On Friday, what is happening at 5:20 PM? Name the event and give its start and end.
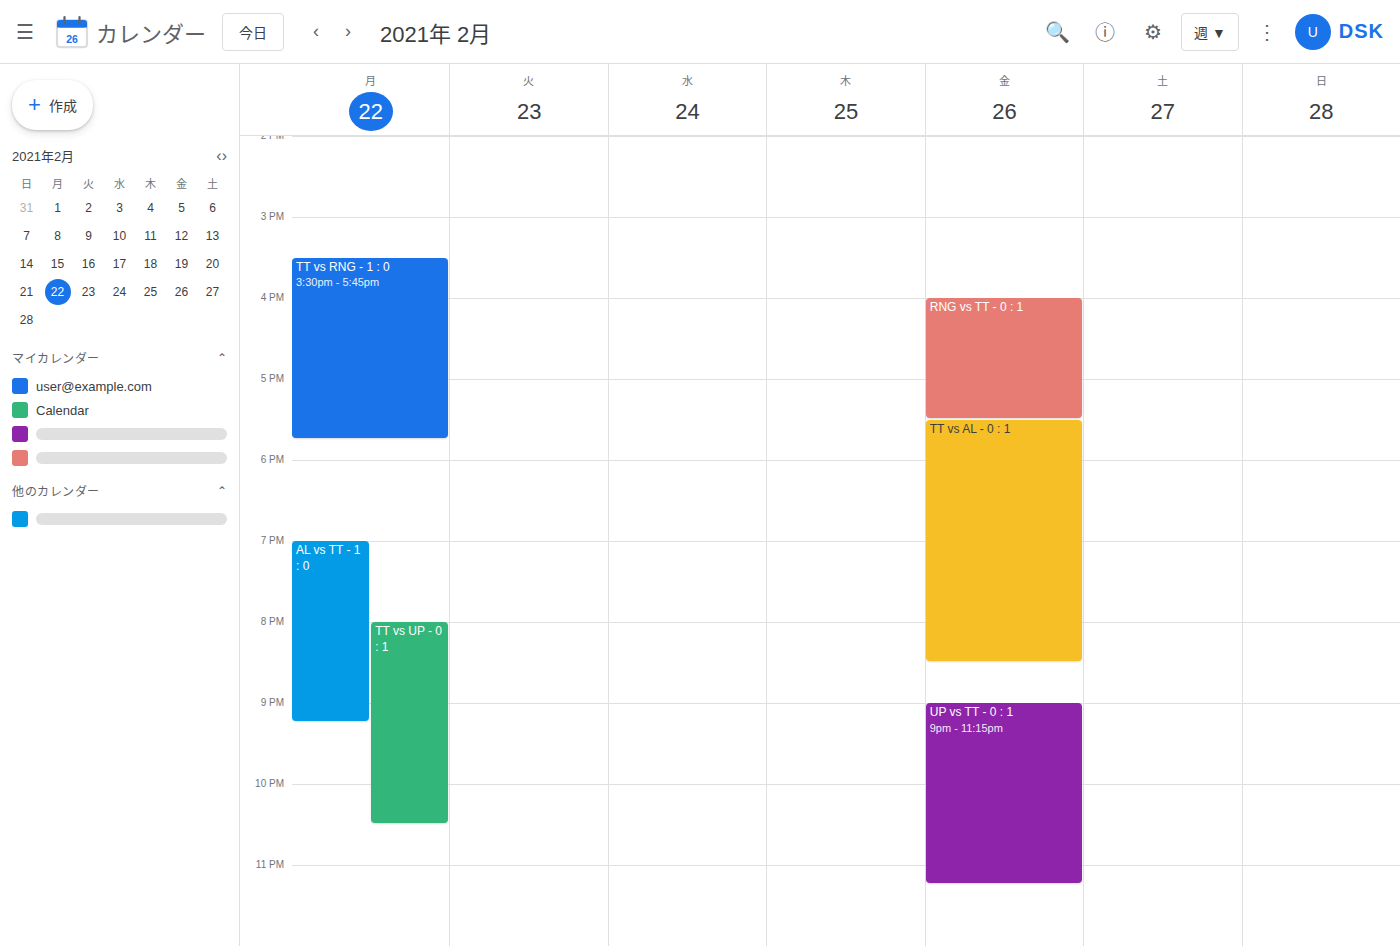
"RNG vs TT - 0 : 1", 4:00 PM to 5:30 PM